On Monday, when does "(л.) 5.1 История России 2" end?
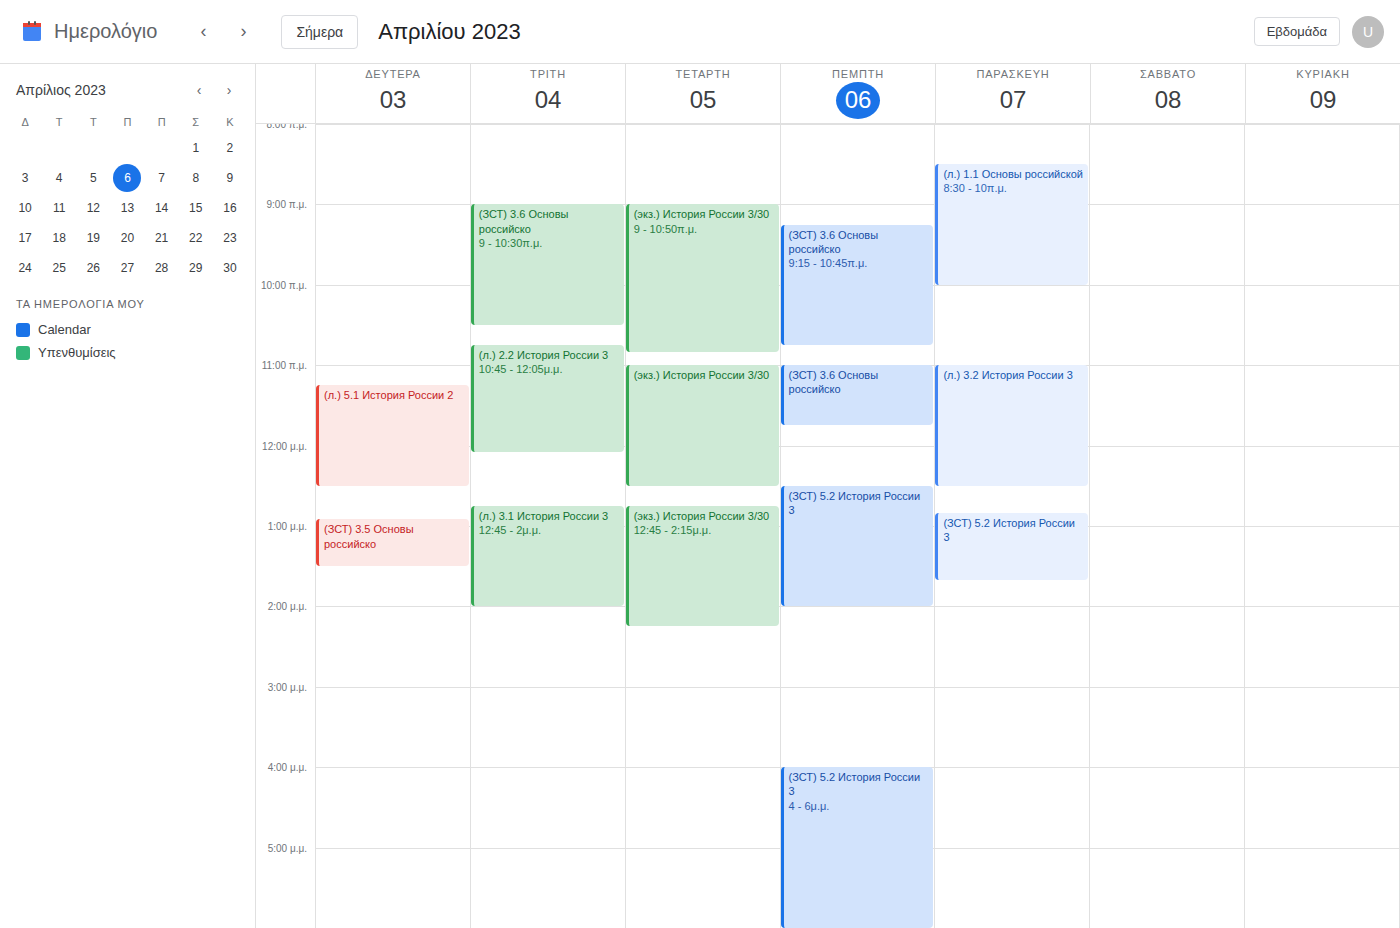
12:30 PM